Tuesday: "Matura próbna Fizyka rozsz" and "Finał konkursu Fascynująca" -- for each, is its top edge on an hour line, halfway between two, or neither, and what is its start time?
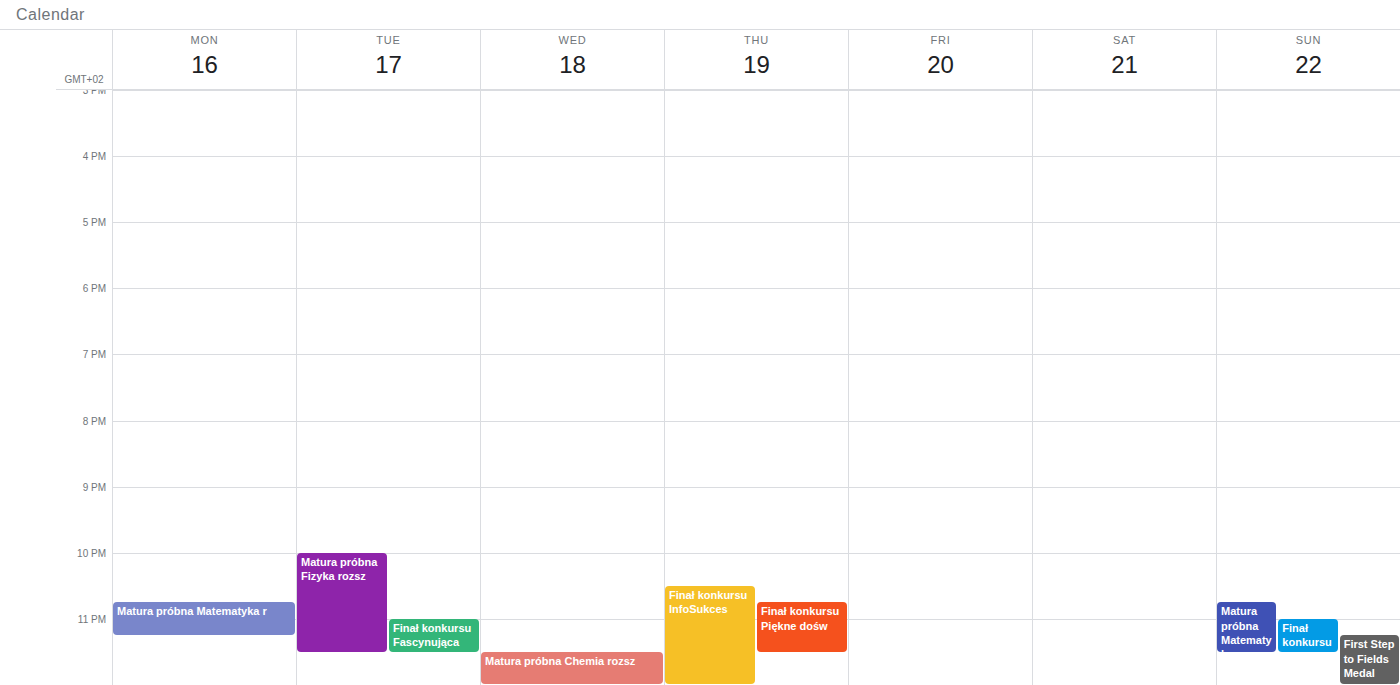
"Matura próbna Fizyka rozsz": 10:00 PM, exactly on the 10 PM line. "Finał konkursu Fascynująca": 11:00 PM, exactly on the 11 PM line.